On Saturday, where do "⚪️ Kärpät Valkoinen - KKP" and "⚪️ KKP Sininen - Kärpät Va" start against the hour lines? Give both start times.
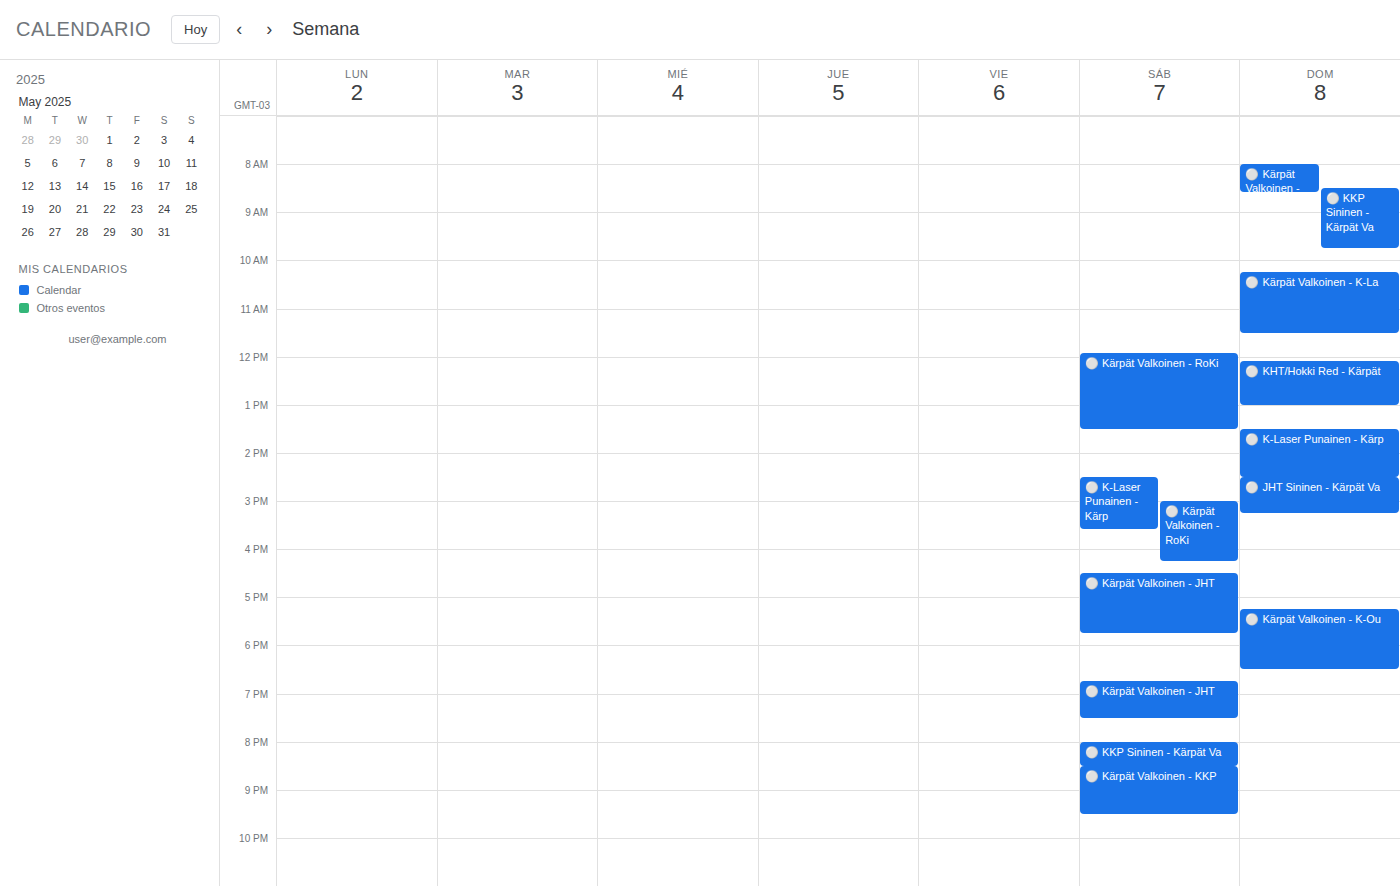
"⚪️ Kärpät Valkoinen - KKP": 8:30 PM, halfway between the 8 PM and 9 PM lines. "⚪️ KKP Sininen - Kärpät Va": 8:00 PM, exactly on the 8 PM line.